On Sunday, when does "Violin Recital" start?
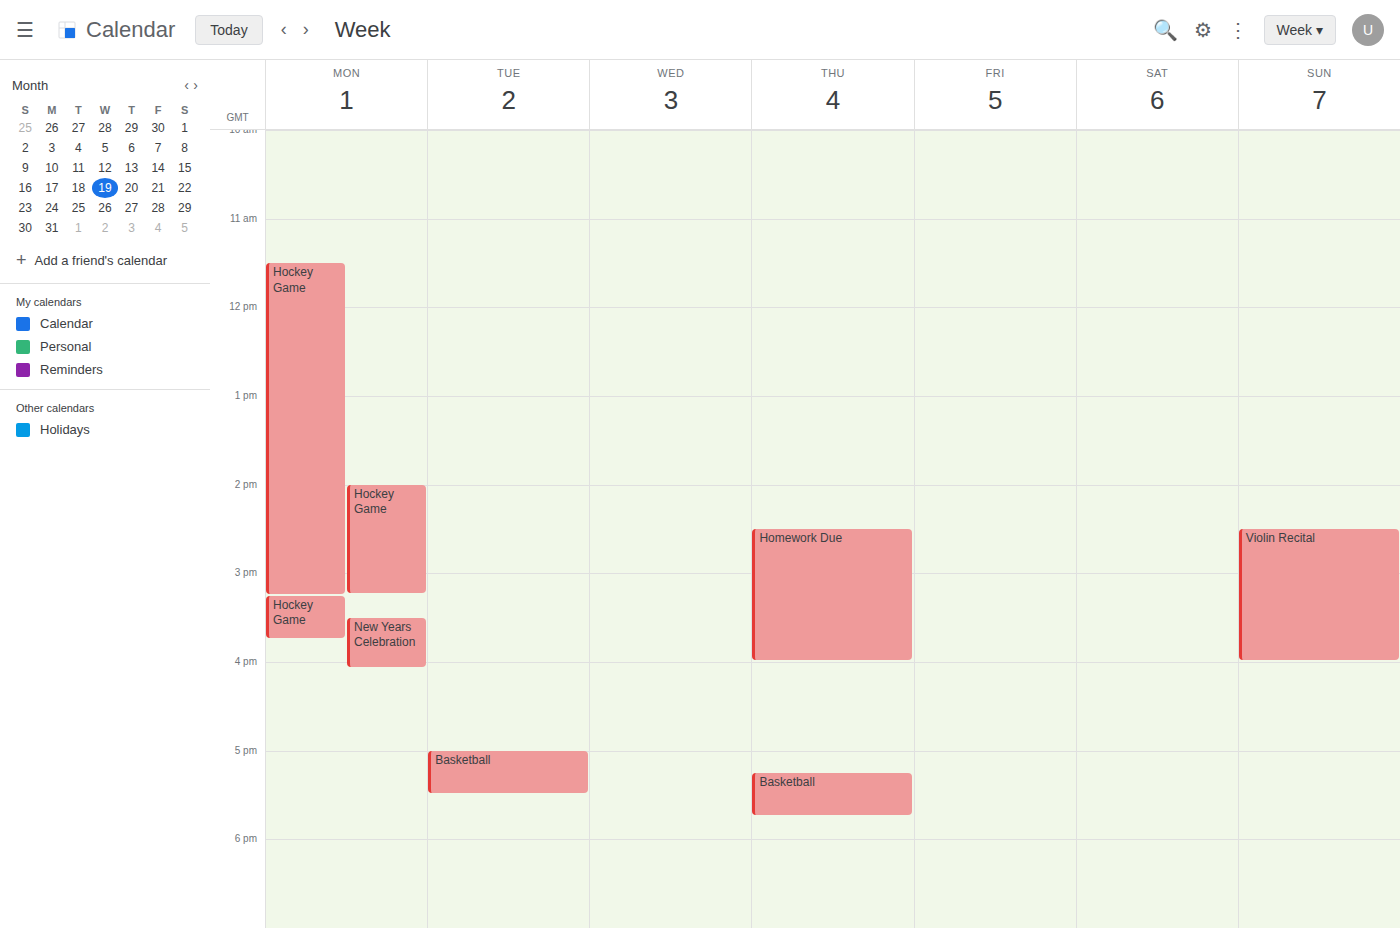
14:30